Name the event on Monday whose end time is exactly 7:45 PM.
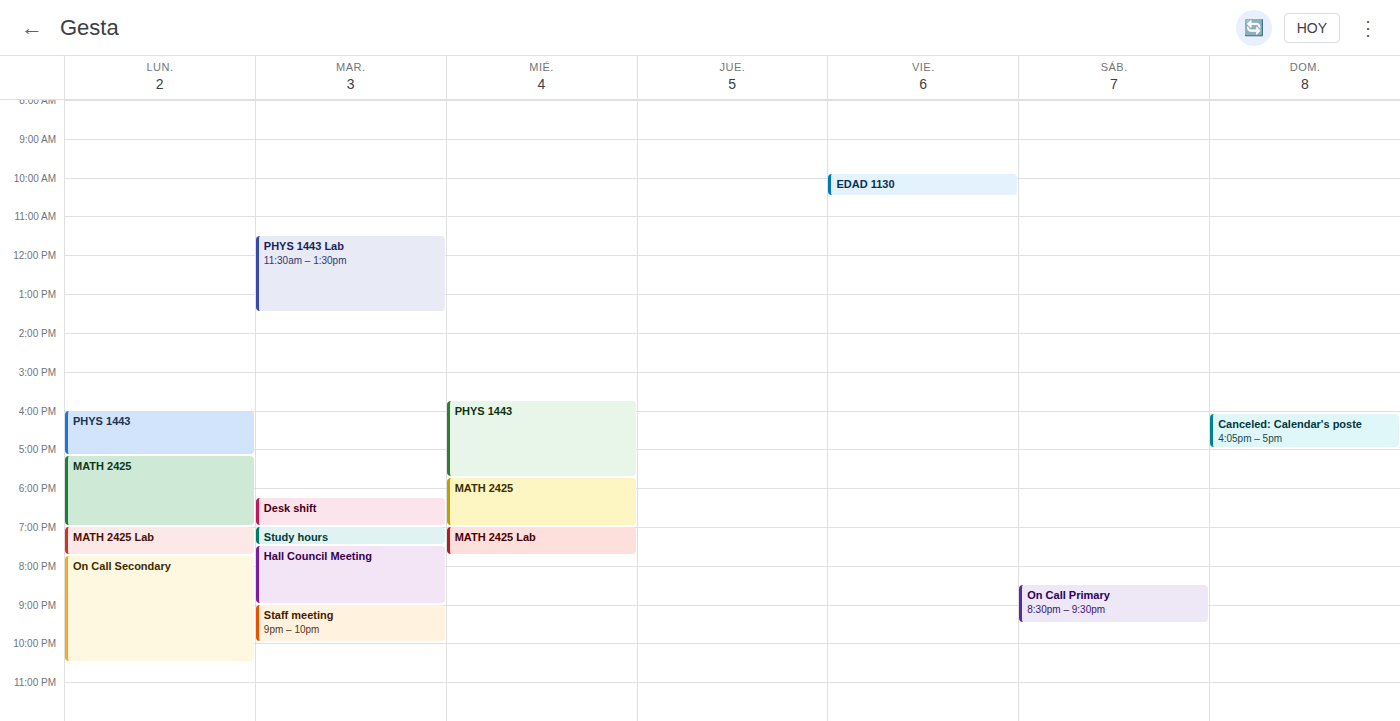
"MATH 2425 Lab"